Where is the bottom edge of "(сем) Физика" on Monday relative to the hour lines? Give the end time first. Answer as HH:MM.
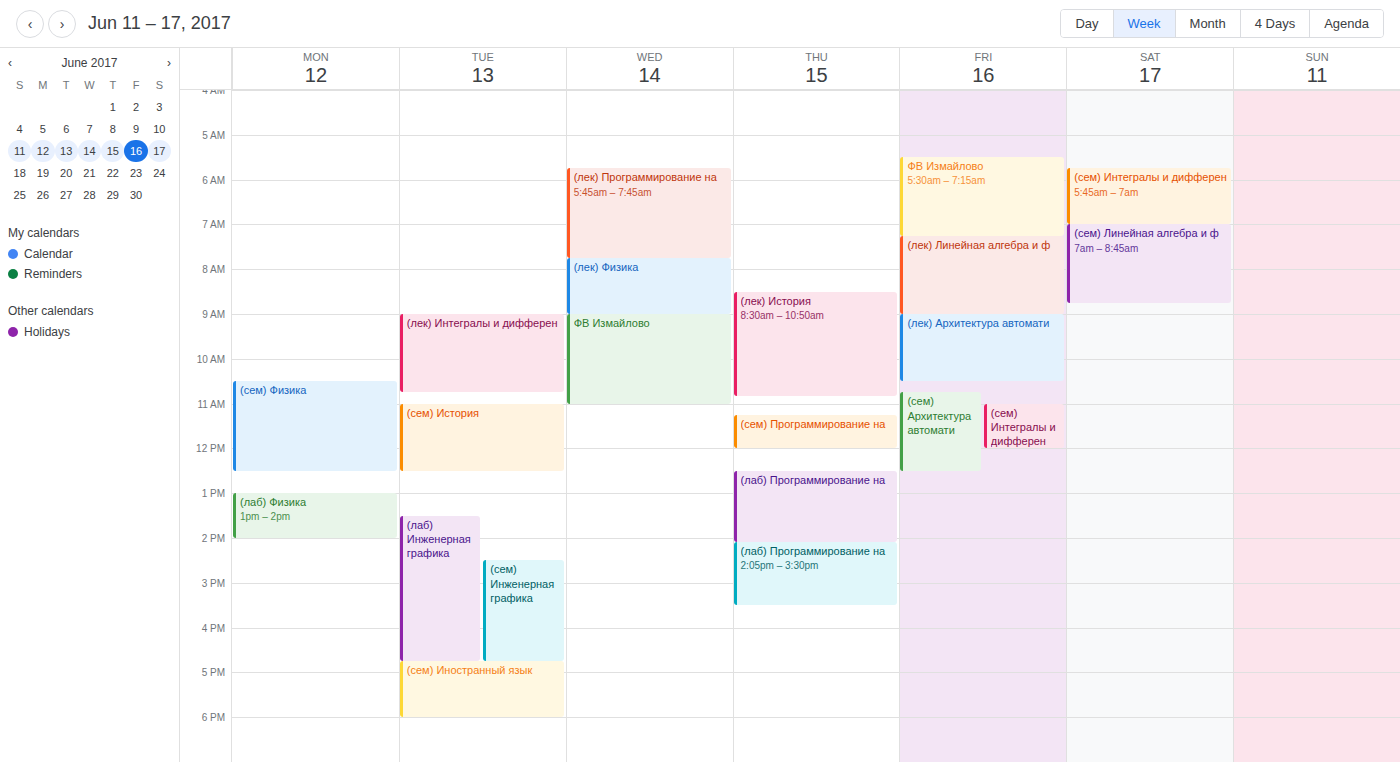
12:30 -- halfway between the 12:00 and 13:00 lines.